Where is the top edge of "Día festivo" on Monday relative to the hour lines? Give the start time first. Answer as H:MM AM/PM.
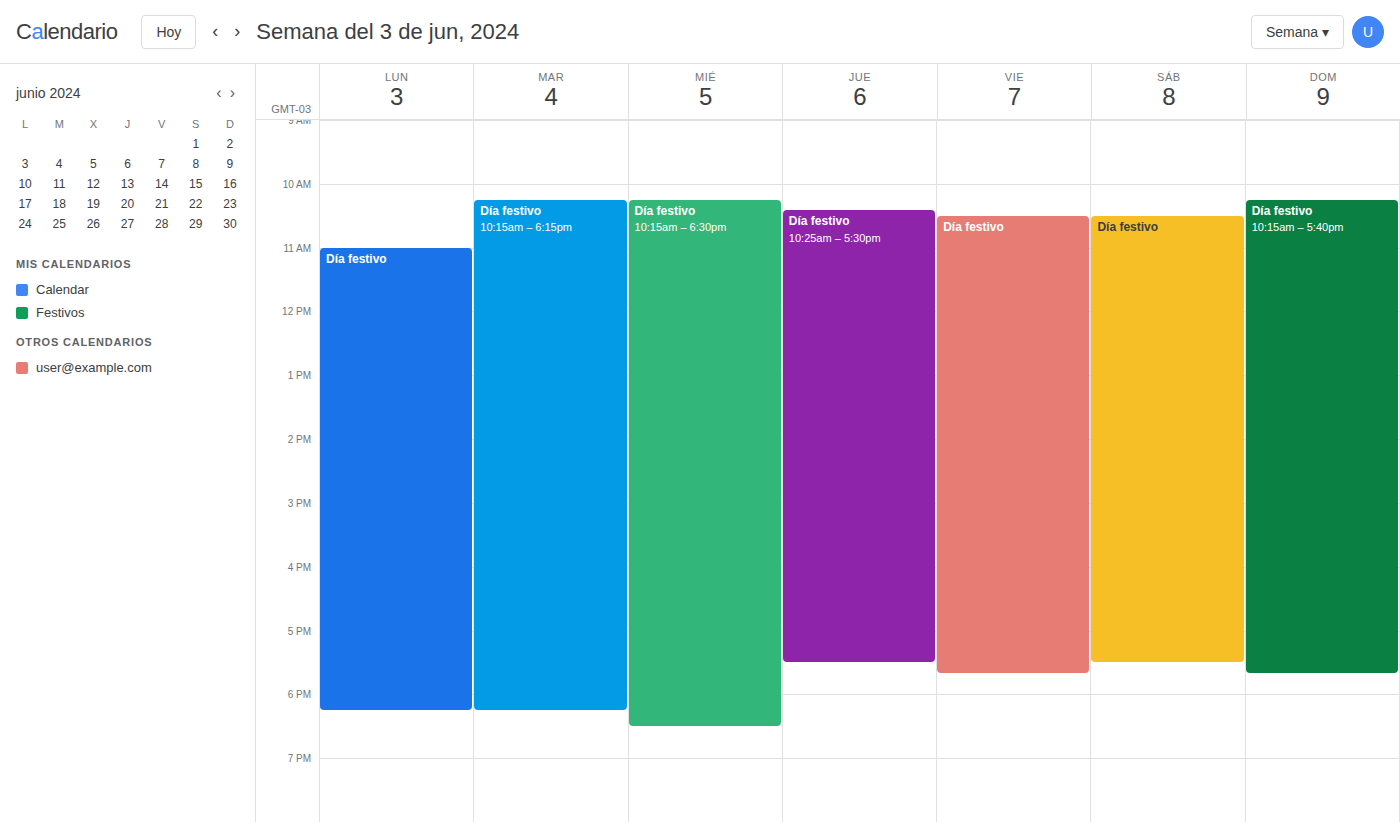
11:00 AM -- exactly on the 11 AM line.